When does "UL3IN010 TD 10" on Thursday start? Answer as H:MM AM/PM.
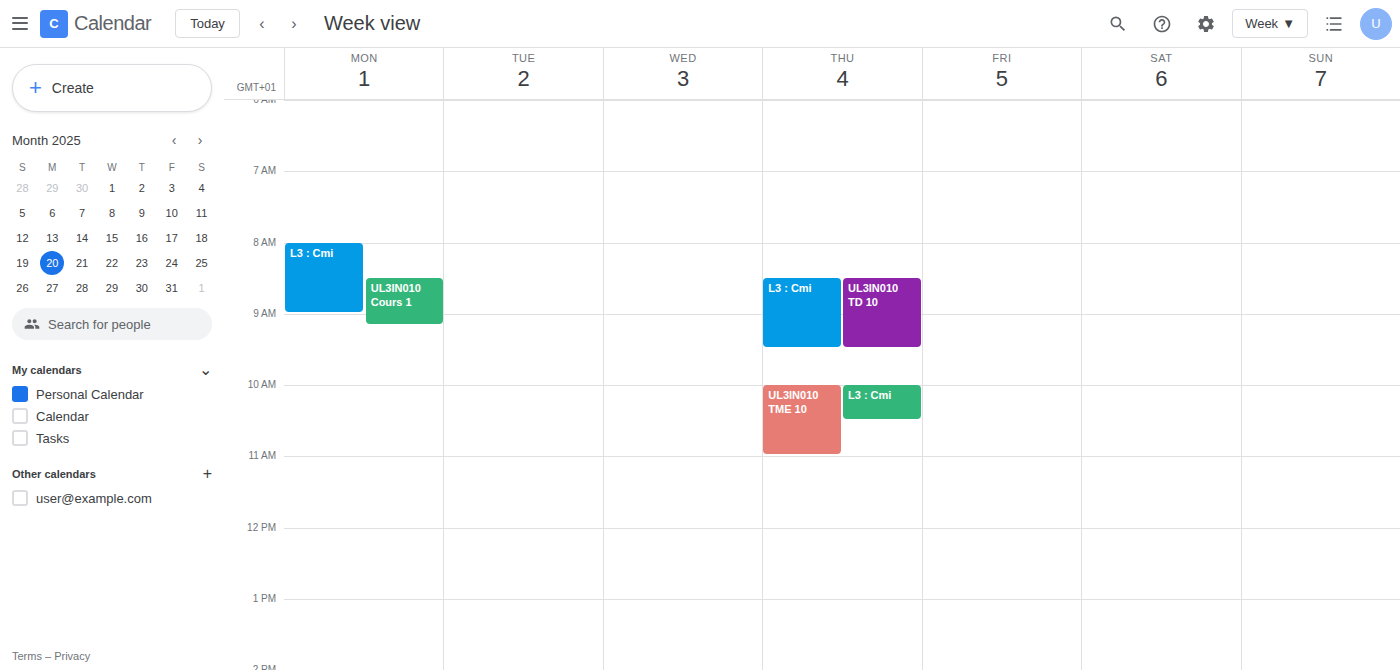
8:30 AM